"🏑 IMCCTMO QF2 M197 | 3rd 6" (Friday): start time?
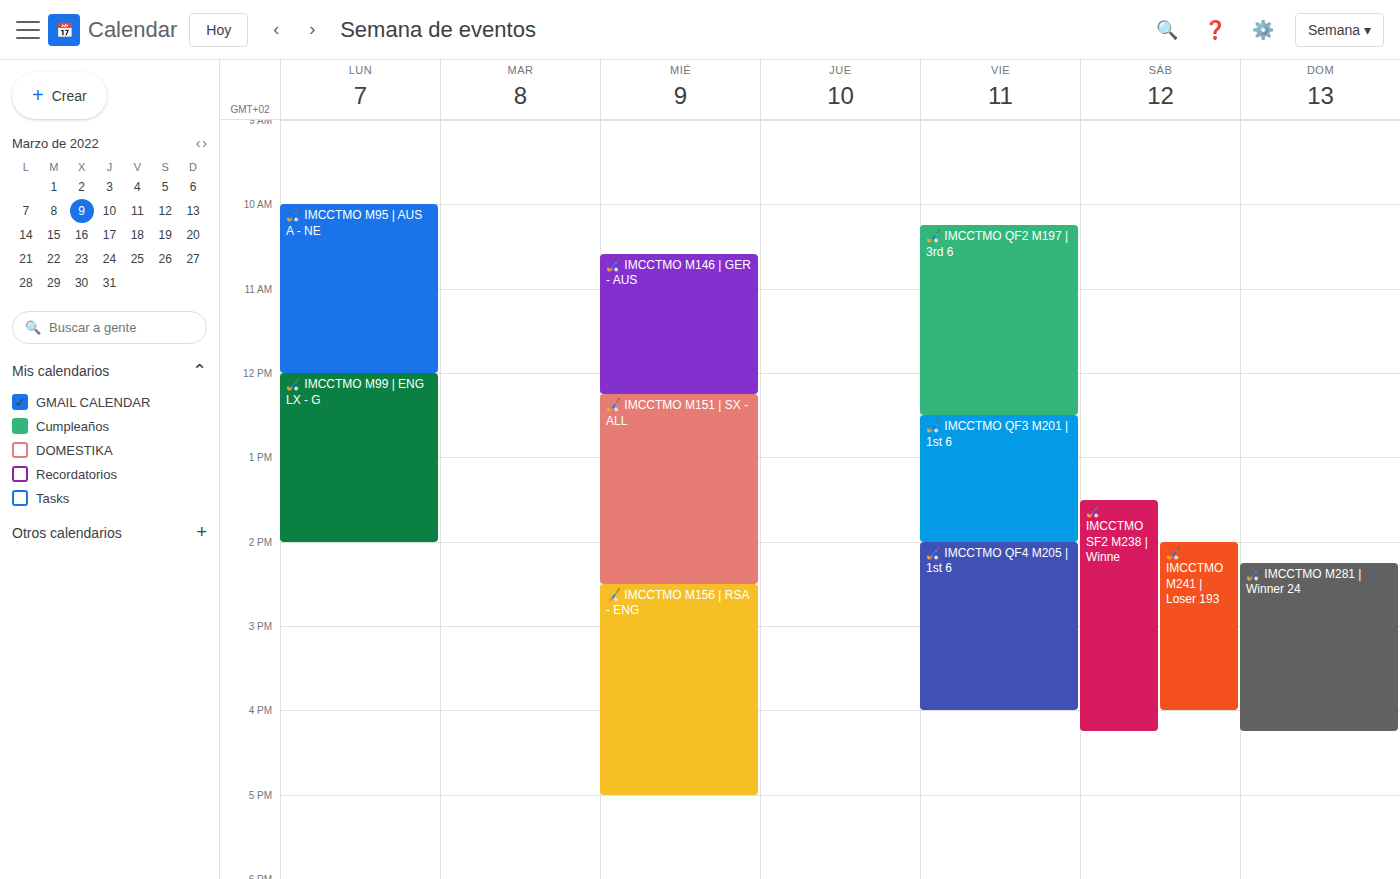
10:15 AM